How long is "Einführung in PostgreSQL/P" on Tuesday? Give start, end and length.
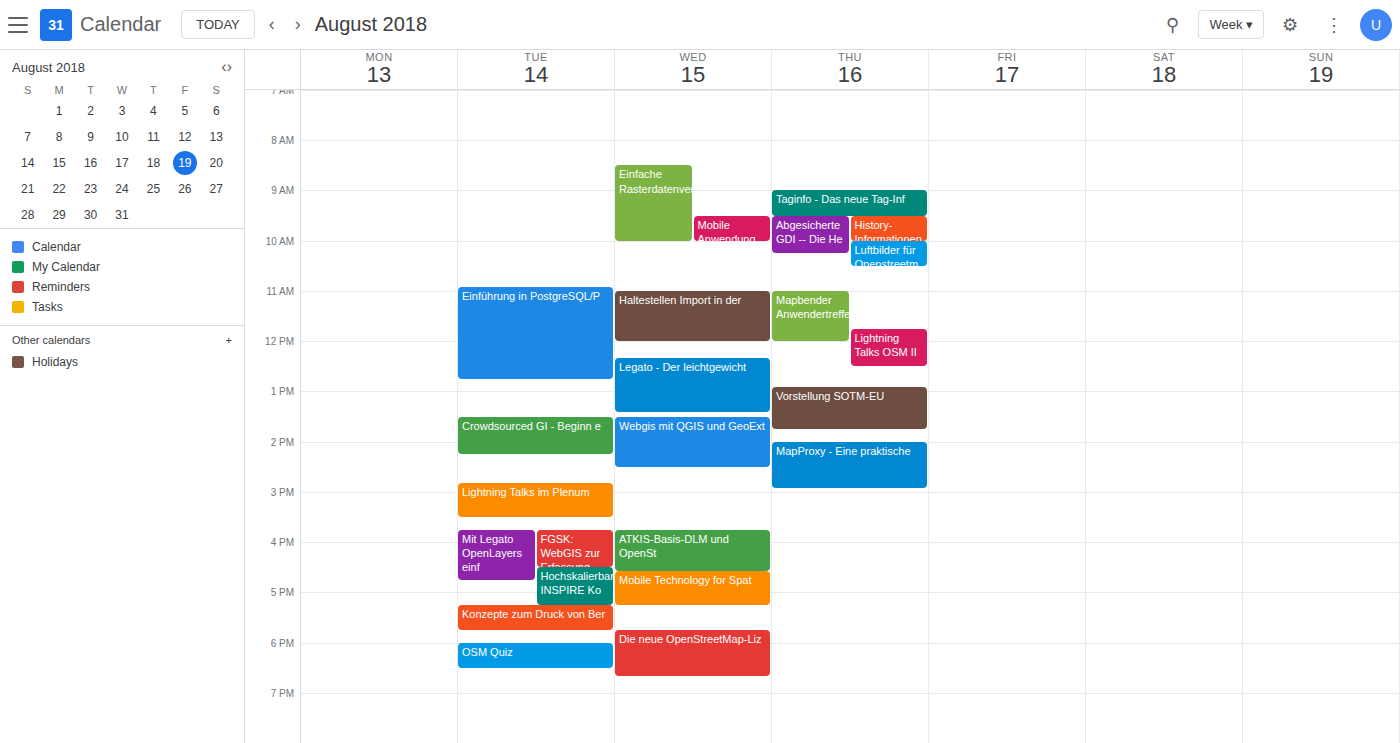
10:55 AM to 12:45 PM, 1 hour 50 minutes